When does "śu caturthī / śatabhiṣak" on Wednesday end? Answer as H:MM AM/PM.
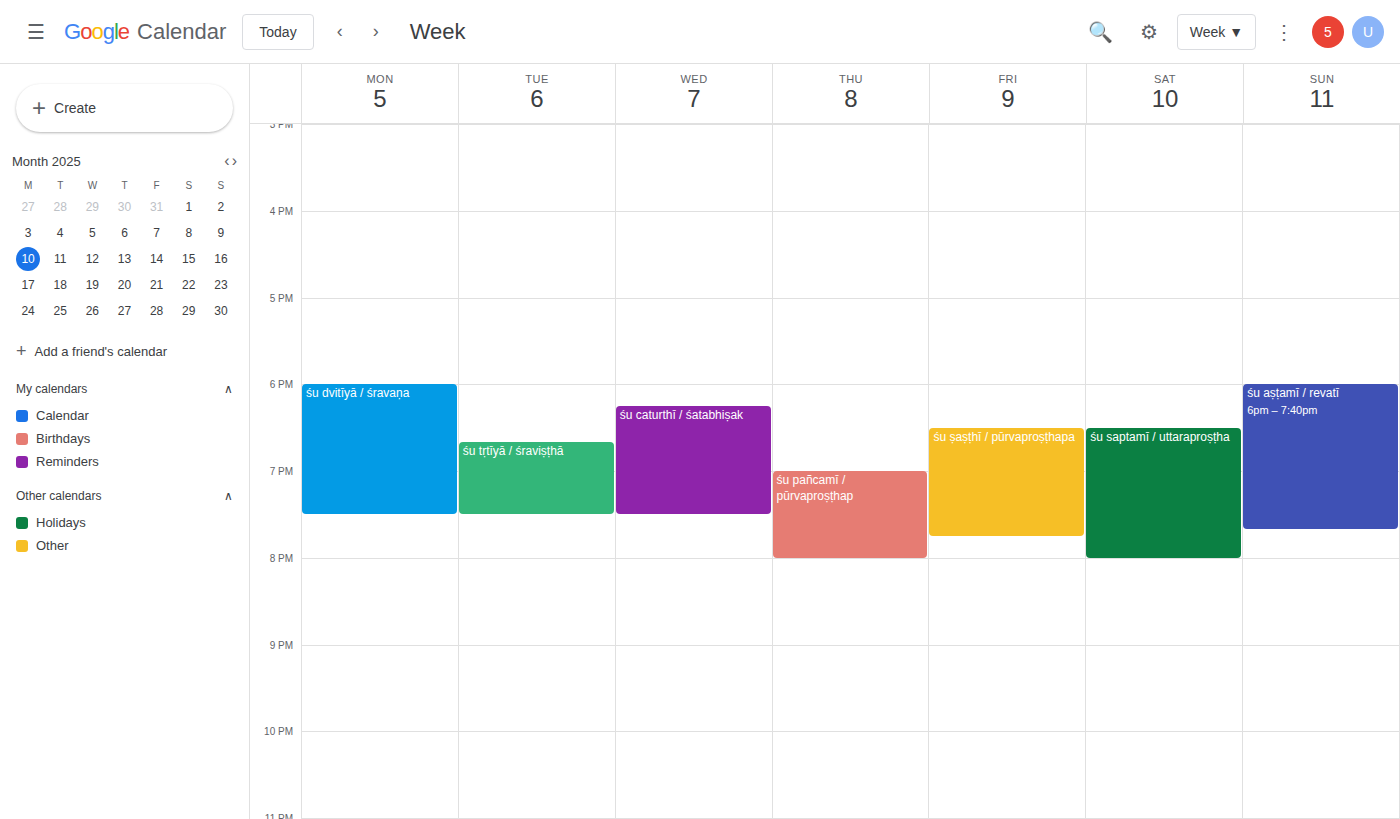
7:30 PM